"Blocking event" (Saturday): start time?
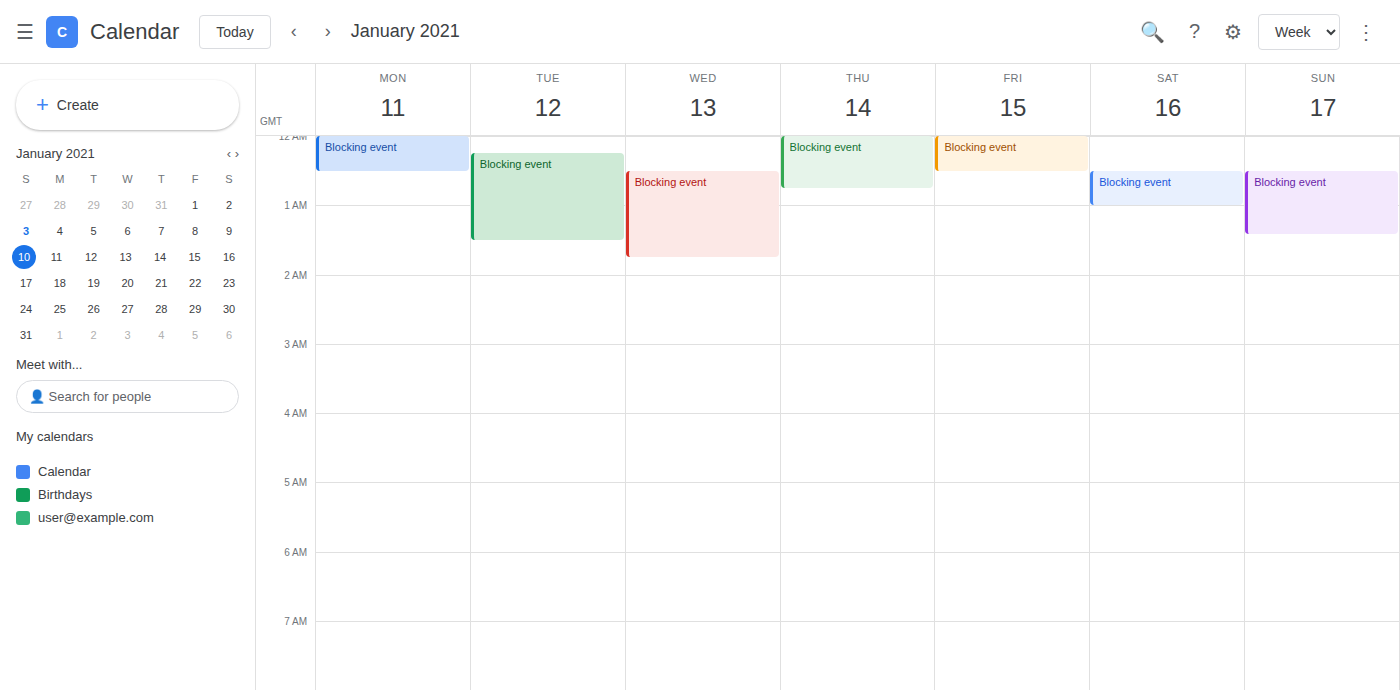
12:30 AM